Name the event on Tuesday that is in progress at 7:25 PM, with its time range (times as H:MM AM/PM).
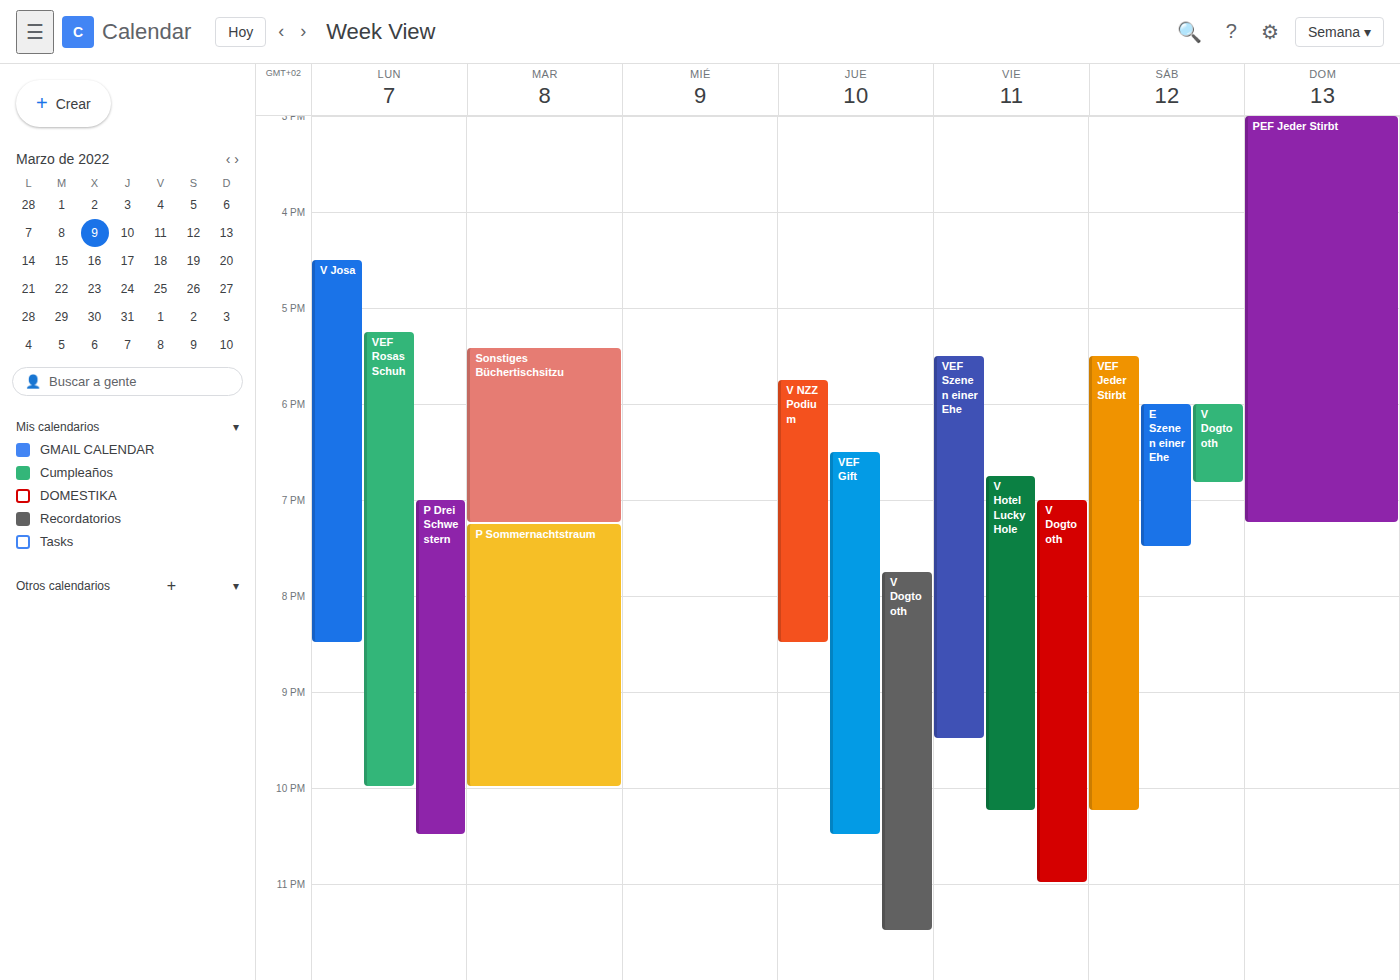
"P Sommernachtstraum", 7:15 PM to 10:00 PM